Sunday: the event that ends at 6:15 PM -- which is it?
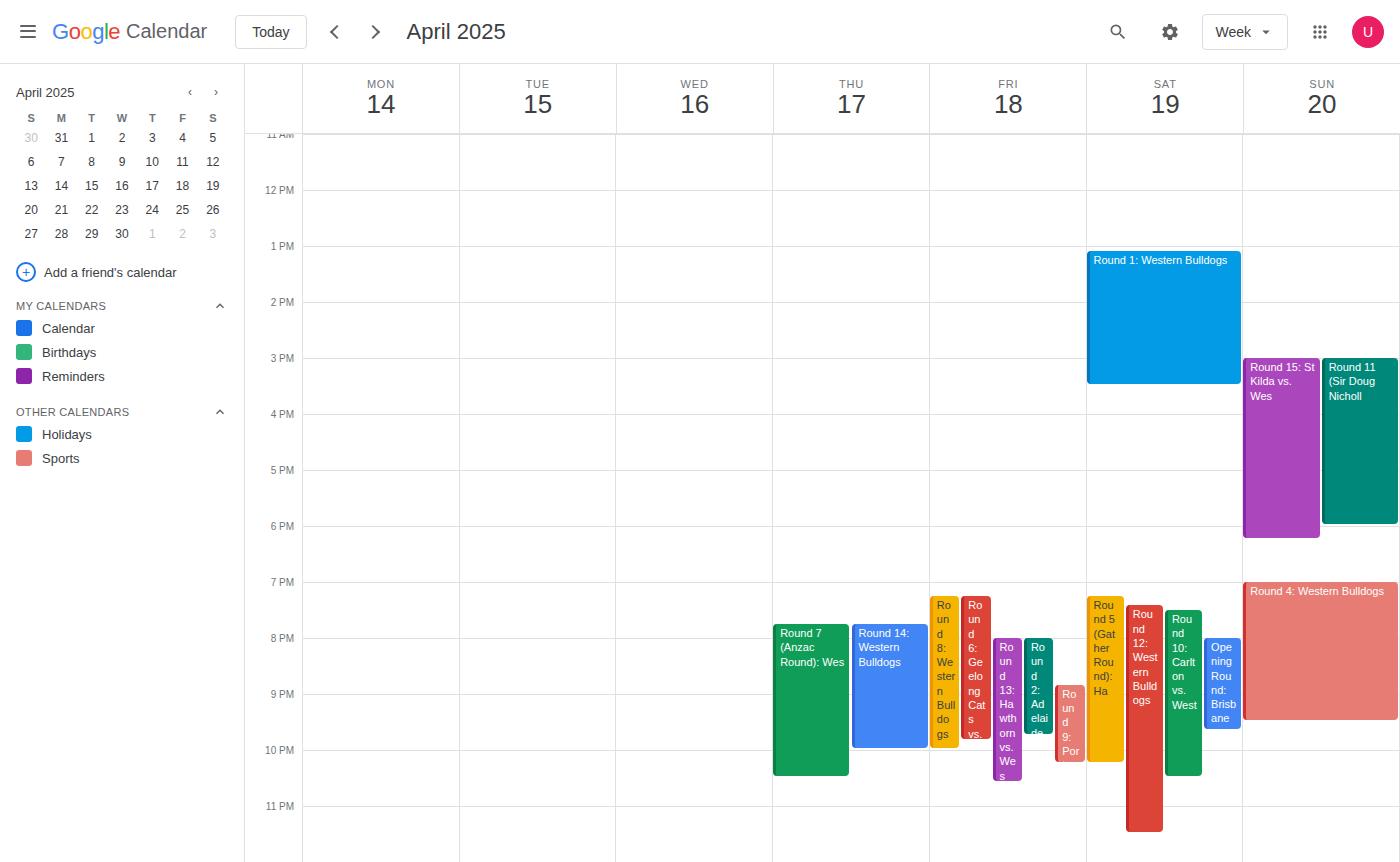
"Round 15: St Kilda vs. Wes"